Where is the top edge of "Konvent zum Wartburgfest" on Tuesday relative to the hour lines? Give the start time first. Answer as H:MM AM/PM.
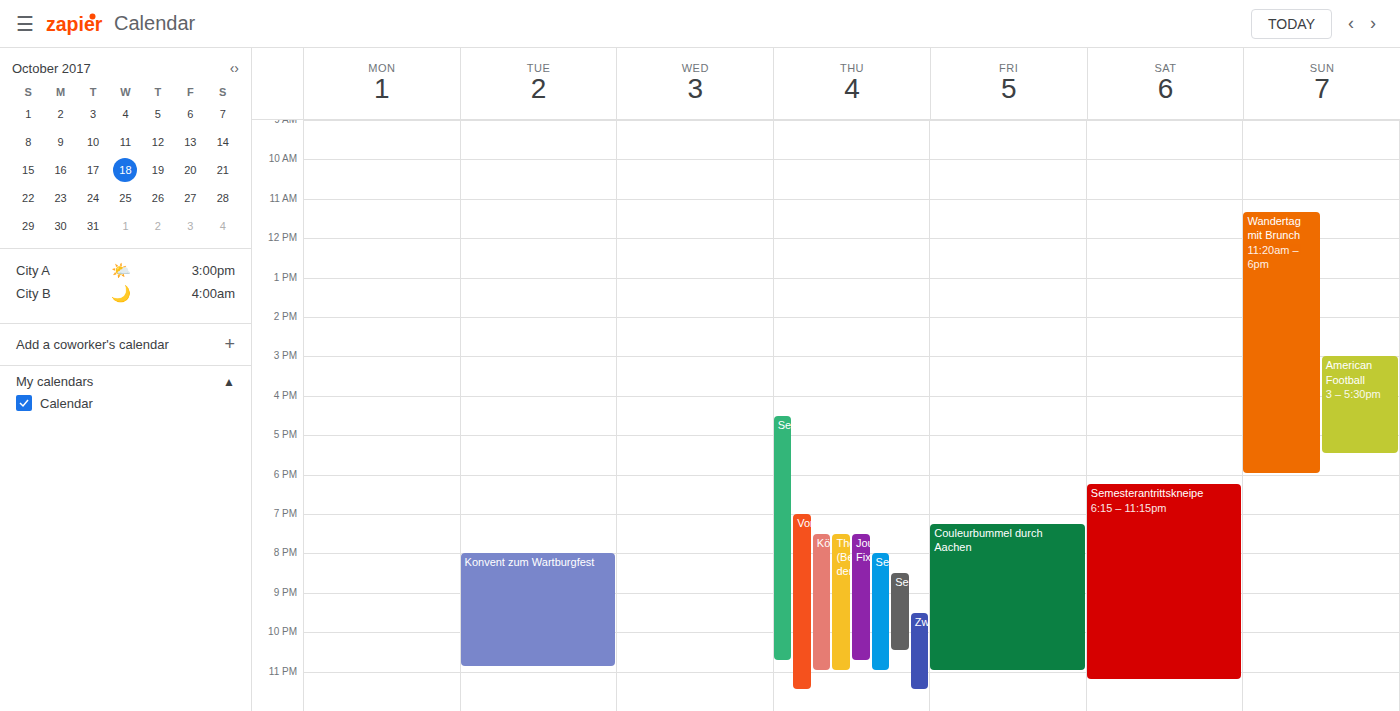
8:00 PM -- exactly on the 8 PM line.